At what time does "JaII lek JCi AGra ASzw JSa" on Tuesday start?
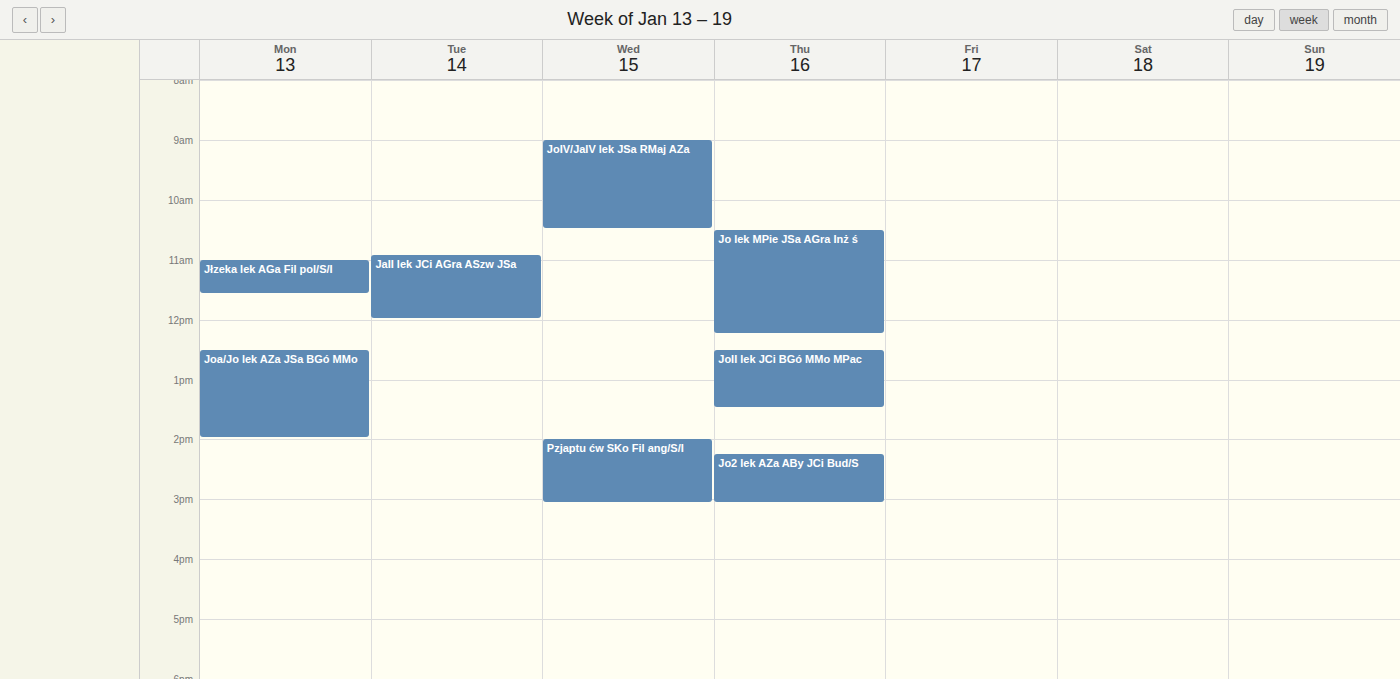
10:55 AM